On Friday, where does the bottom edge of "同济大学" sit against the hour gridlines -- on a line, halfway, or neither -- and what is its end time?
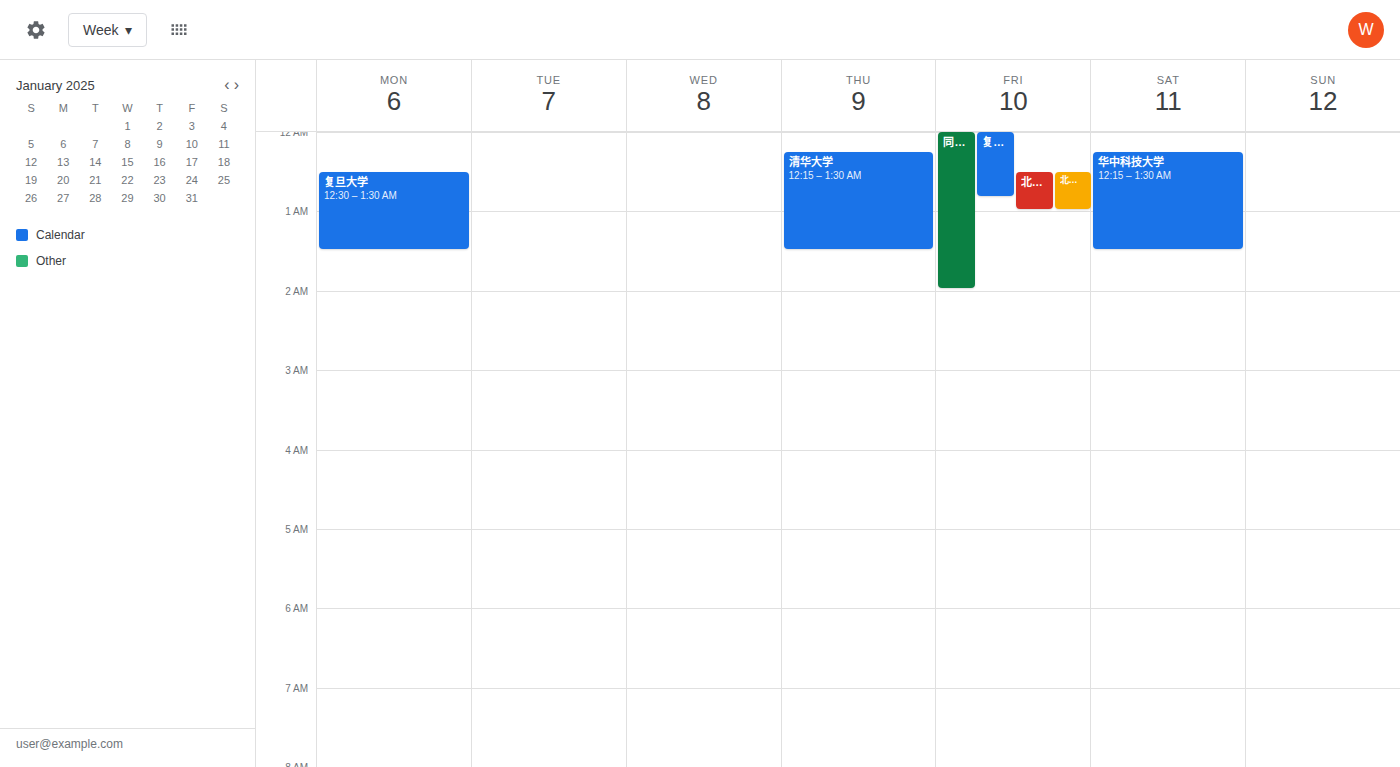
02:00 -- exactly on the 02:00 line.